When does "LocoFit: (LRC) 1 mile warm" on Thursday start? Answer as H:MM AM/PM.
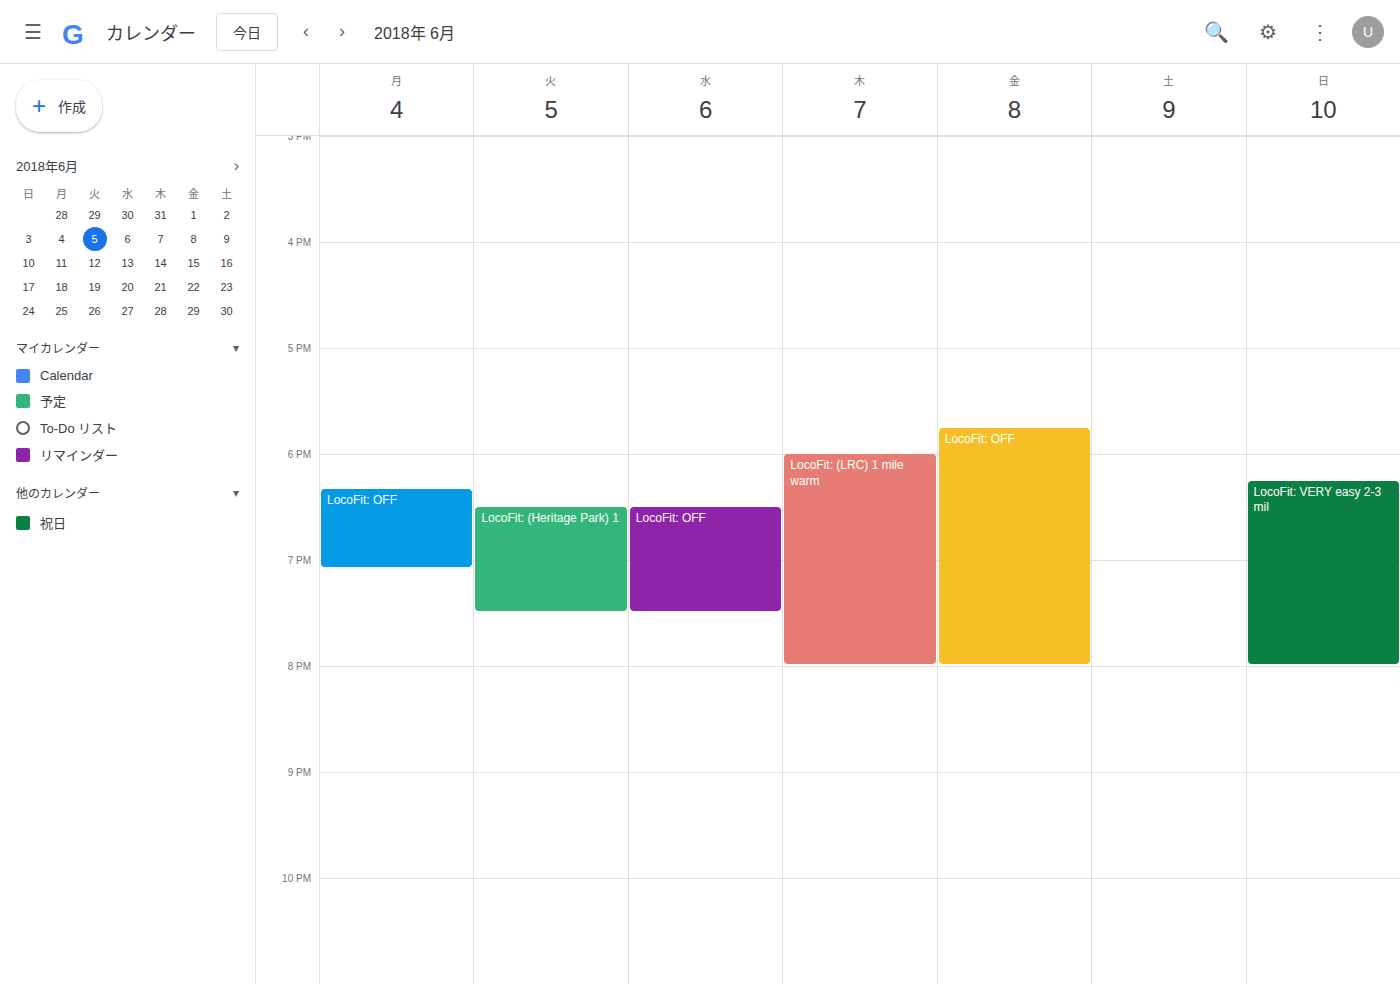
6:00 PM